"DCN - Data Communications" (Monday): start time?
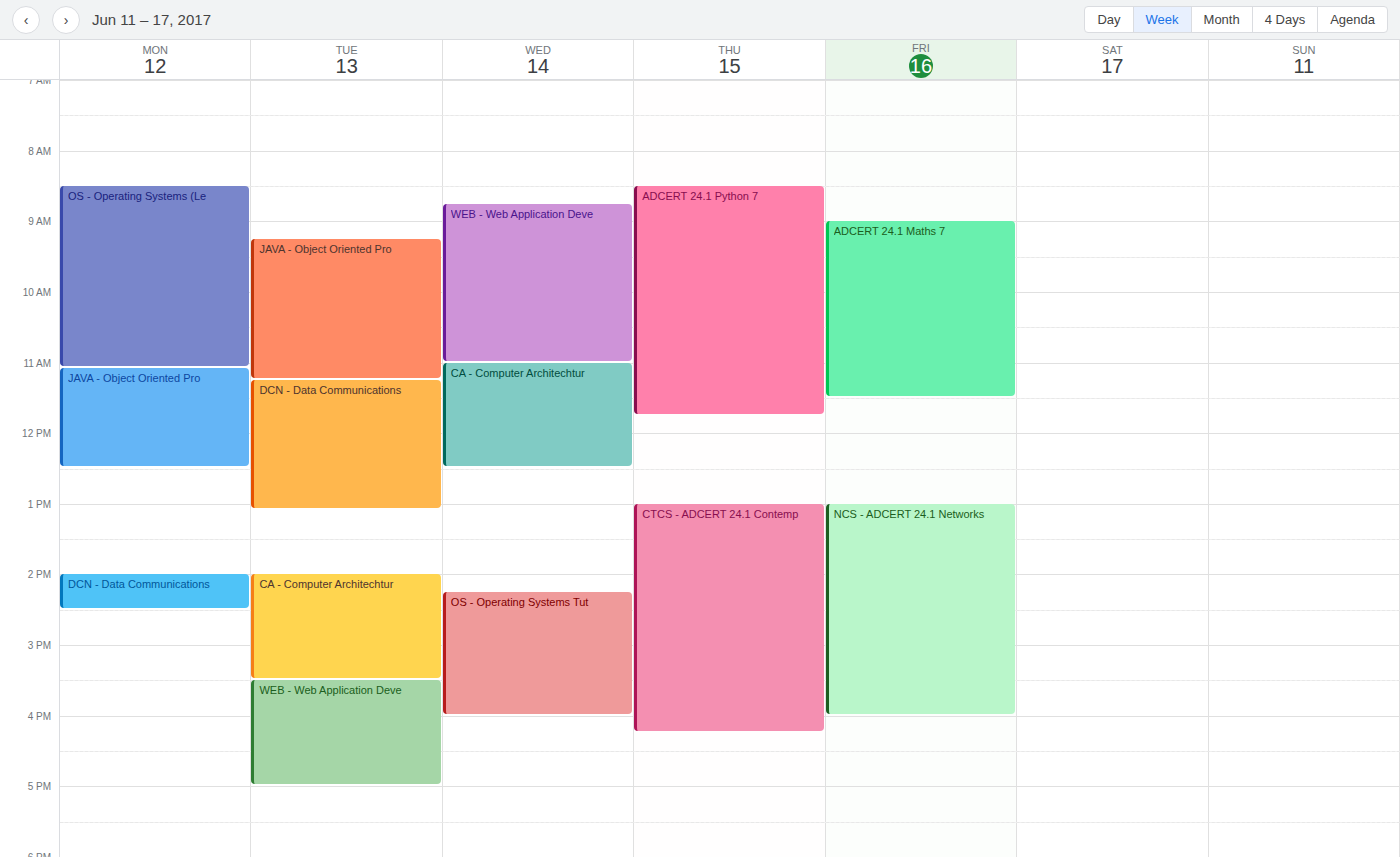
2:00 PM